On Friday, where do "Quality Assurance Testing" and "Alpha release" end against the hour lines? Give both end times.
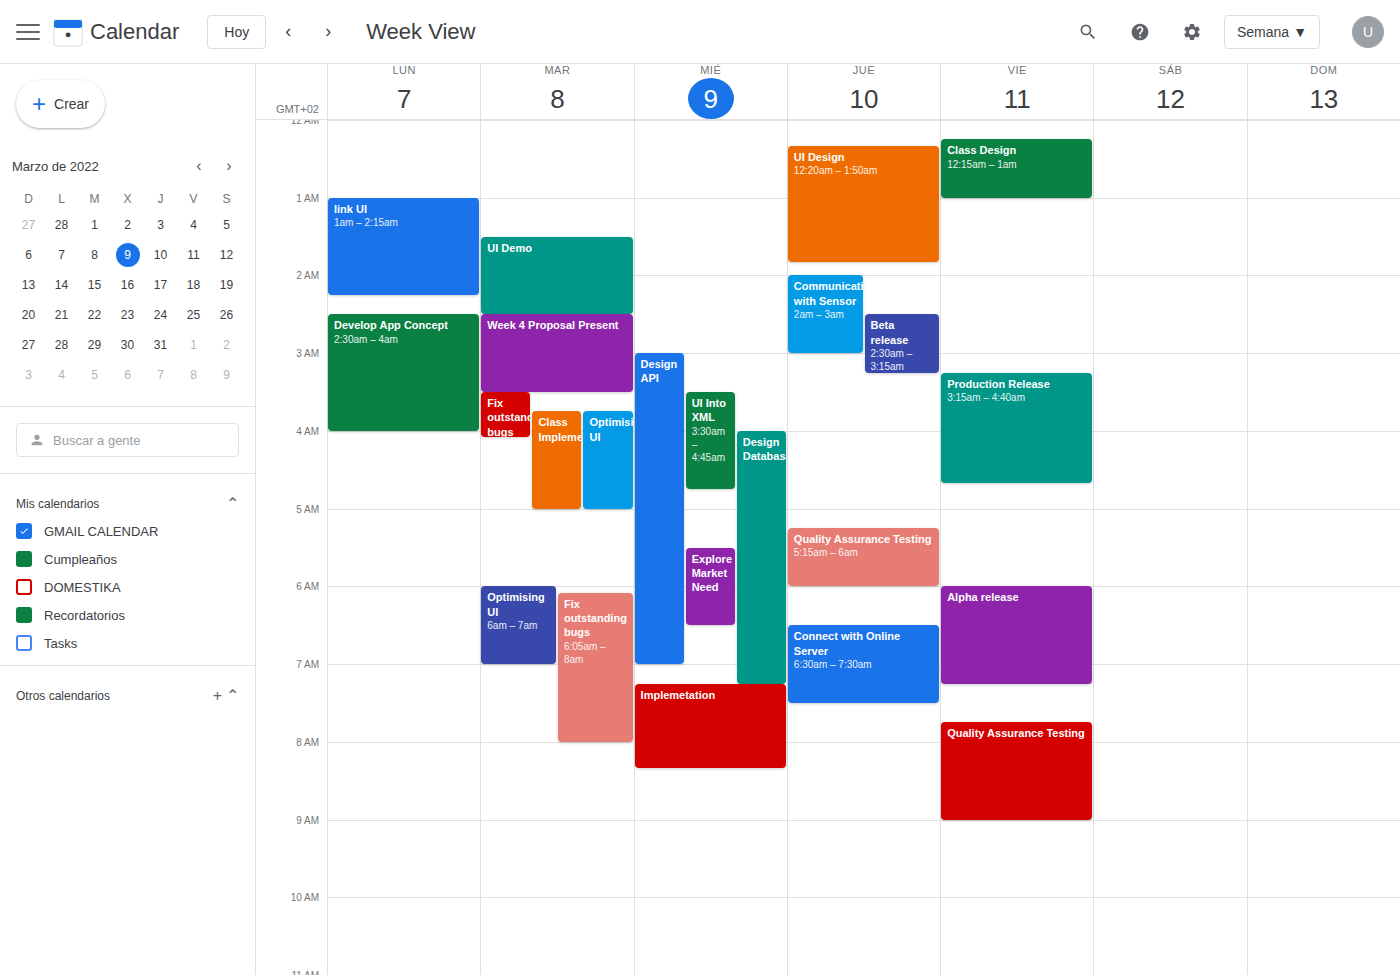
"Quality Assurance Testing": 9:00 AM, exactly on the 9 AM line. "Alpha release": 7:15 AM, neither: a quarter of the way from the 7 AM line to the 8 AM line.